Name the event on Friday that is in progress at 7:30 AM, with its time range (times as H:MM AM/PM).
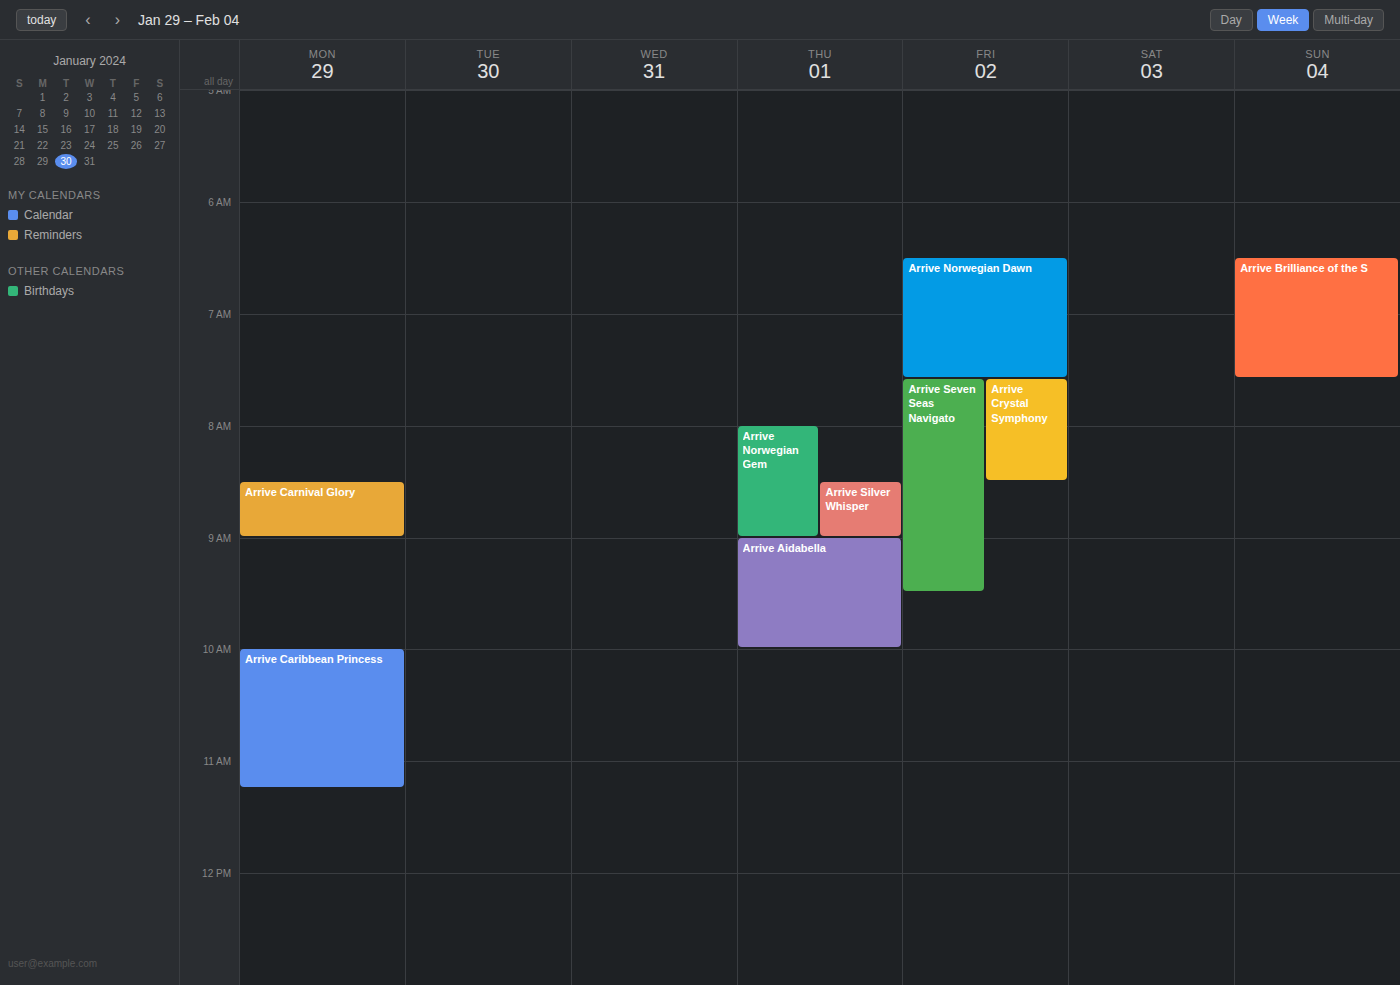
"Arrive Norwegian Dawn", 6:30 AM to 7:35 AM